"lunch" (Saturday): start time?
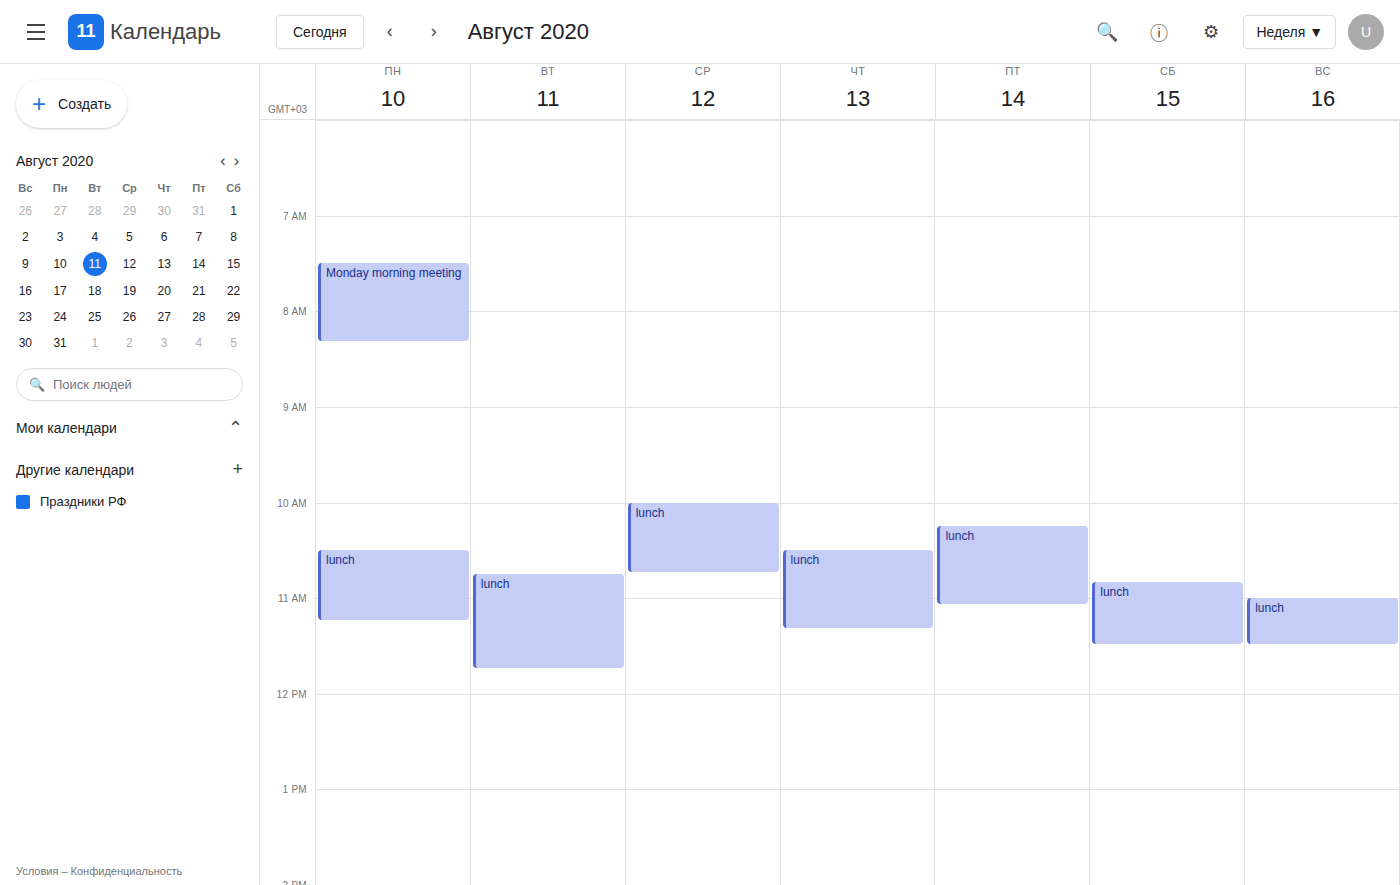
10:50